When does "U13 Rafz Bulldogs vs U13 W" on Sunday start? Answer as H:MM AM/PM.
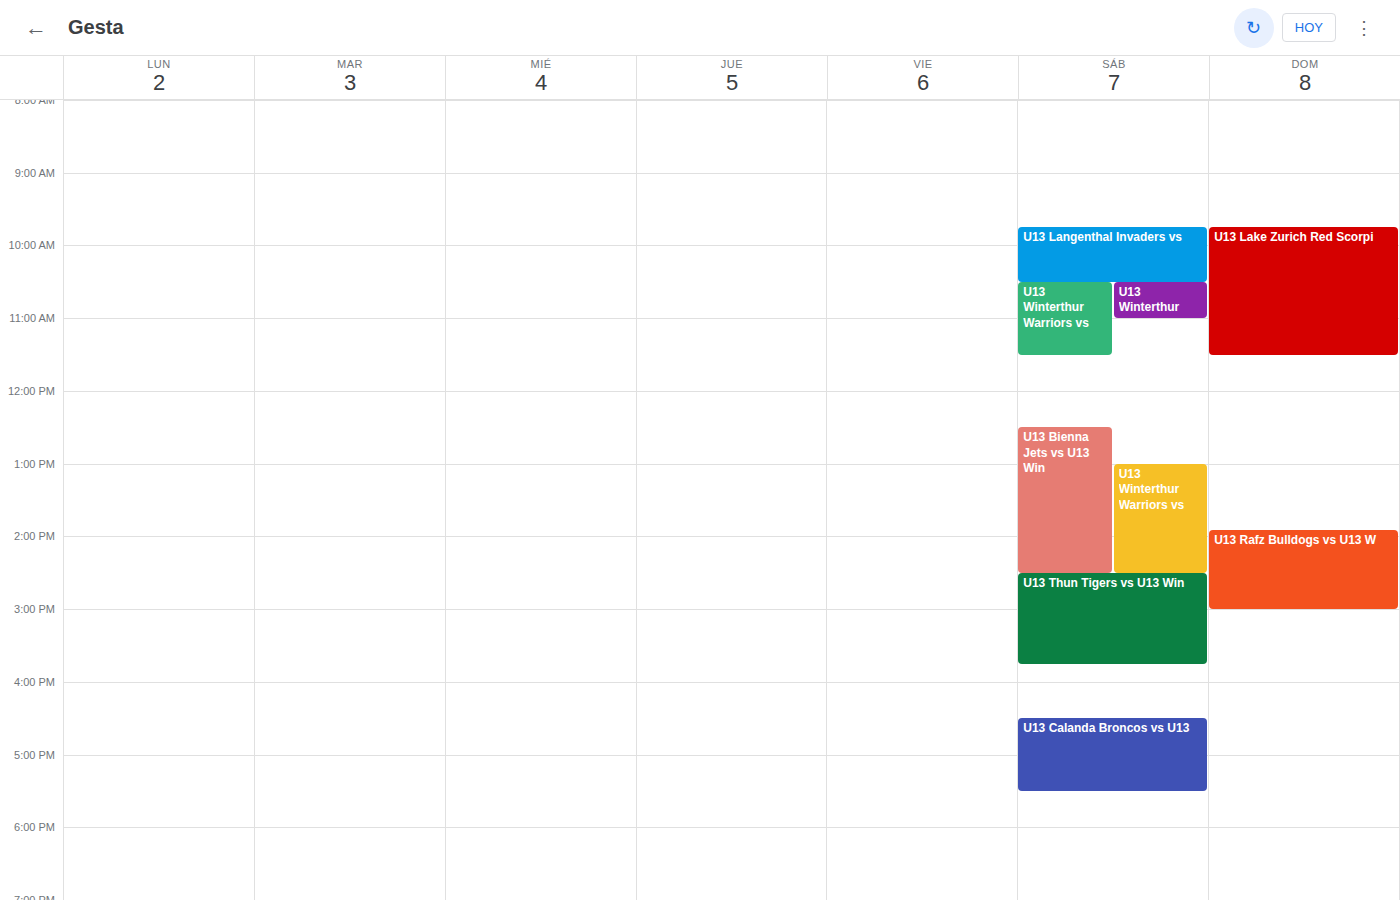
1:55 PM